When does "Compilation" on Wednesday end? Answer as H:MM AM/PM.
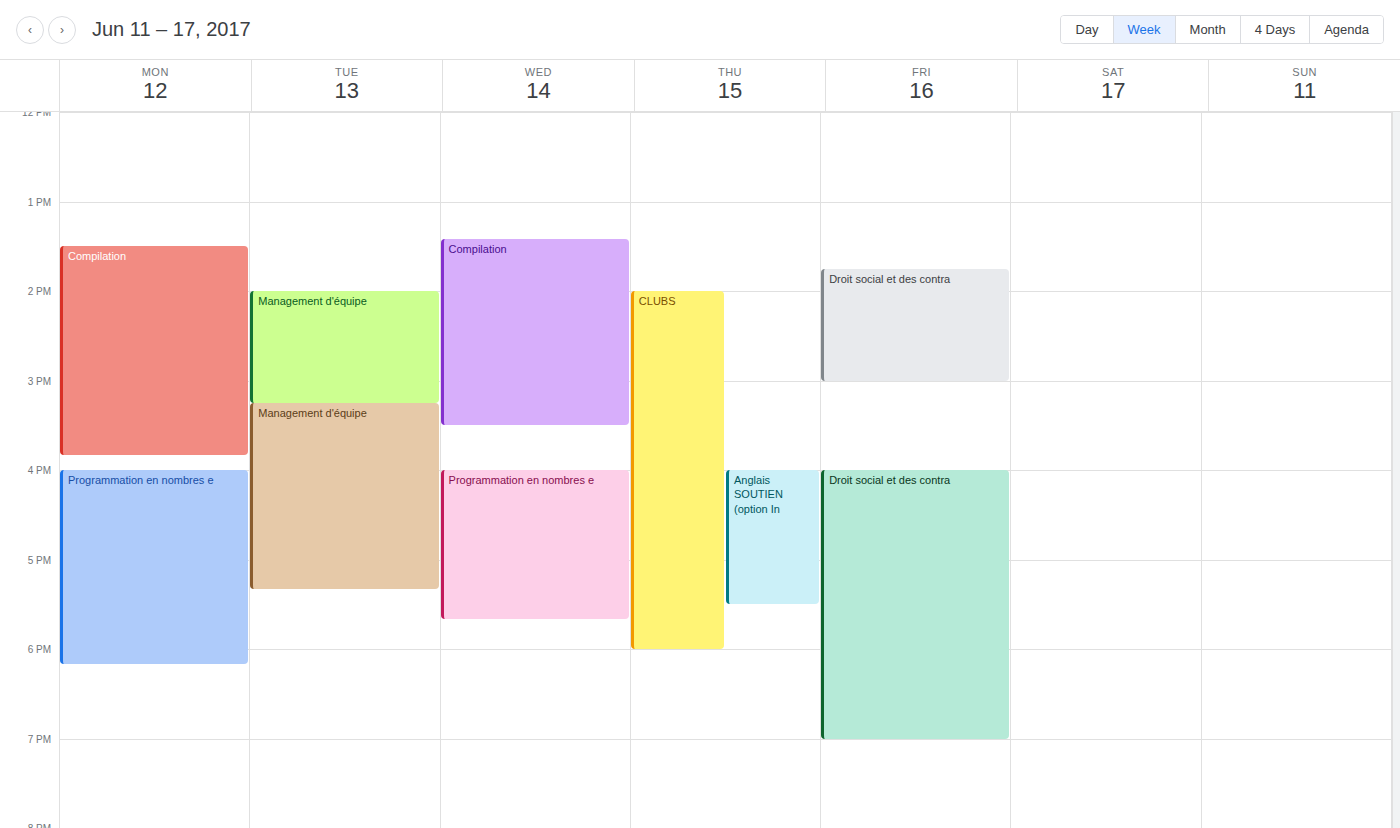
3:30 PM